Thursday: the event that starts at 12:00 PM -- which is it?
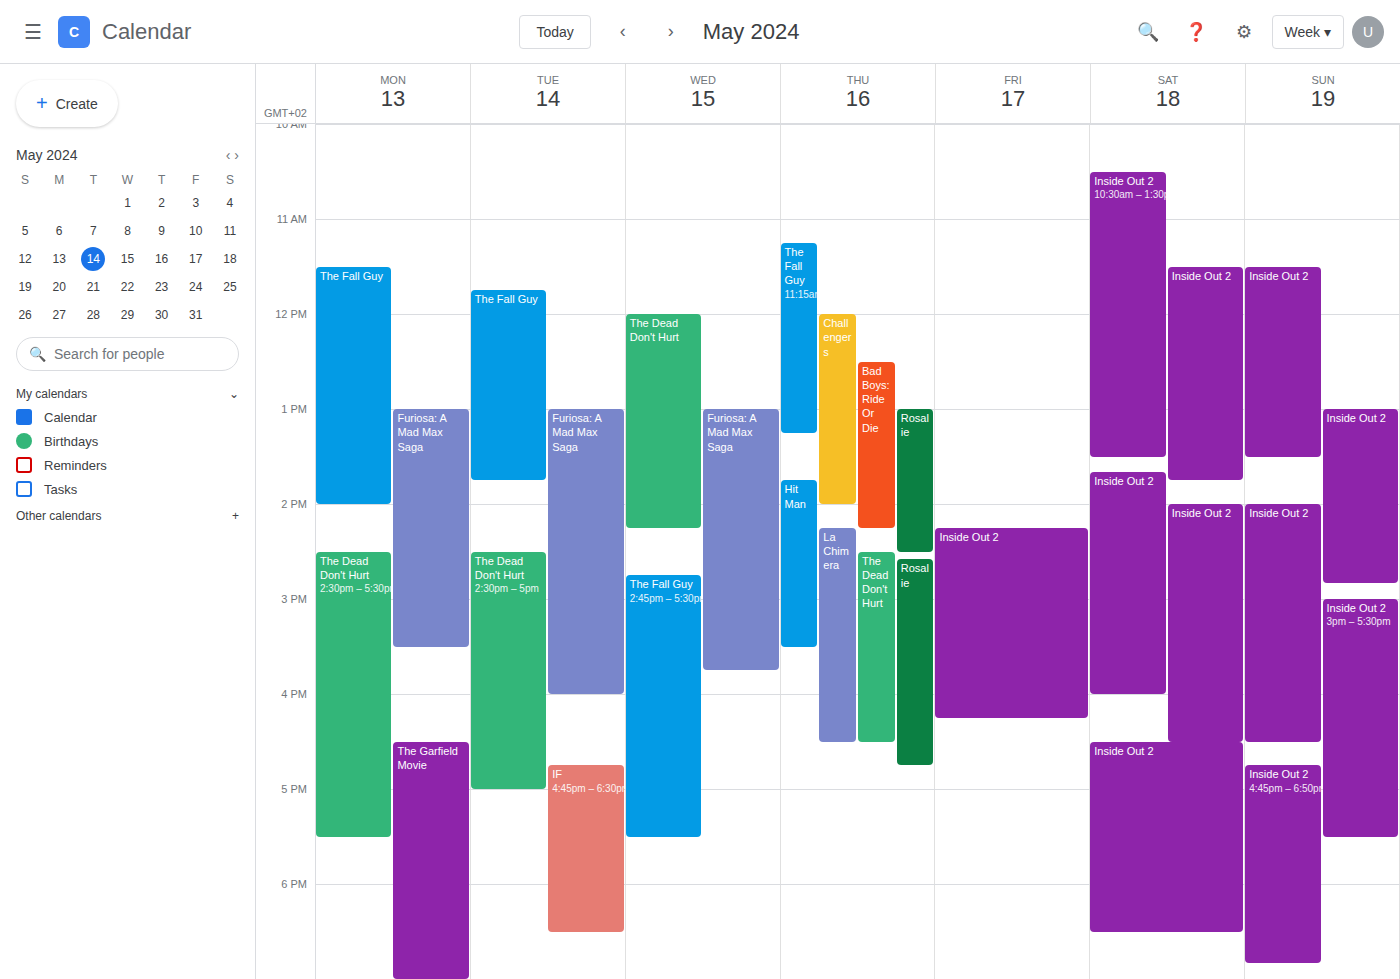
"Challengers"